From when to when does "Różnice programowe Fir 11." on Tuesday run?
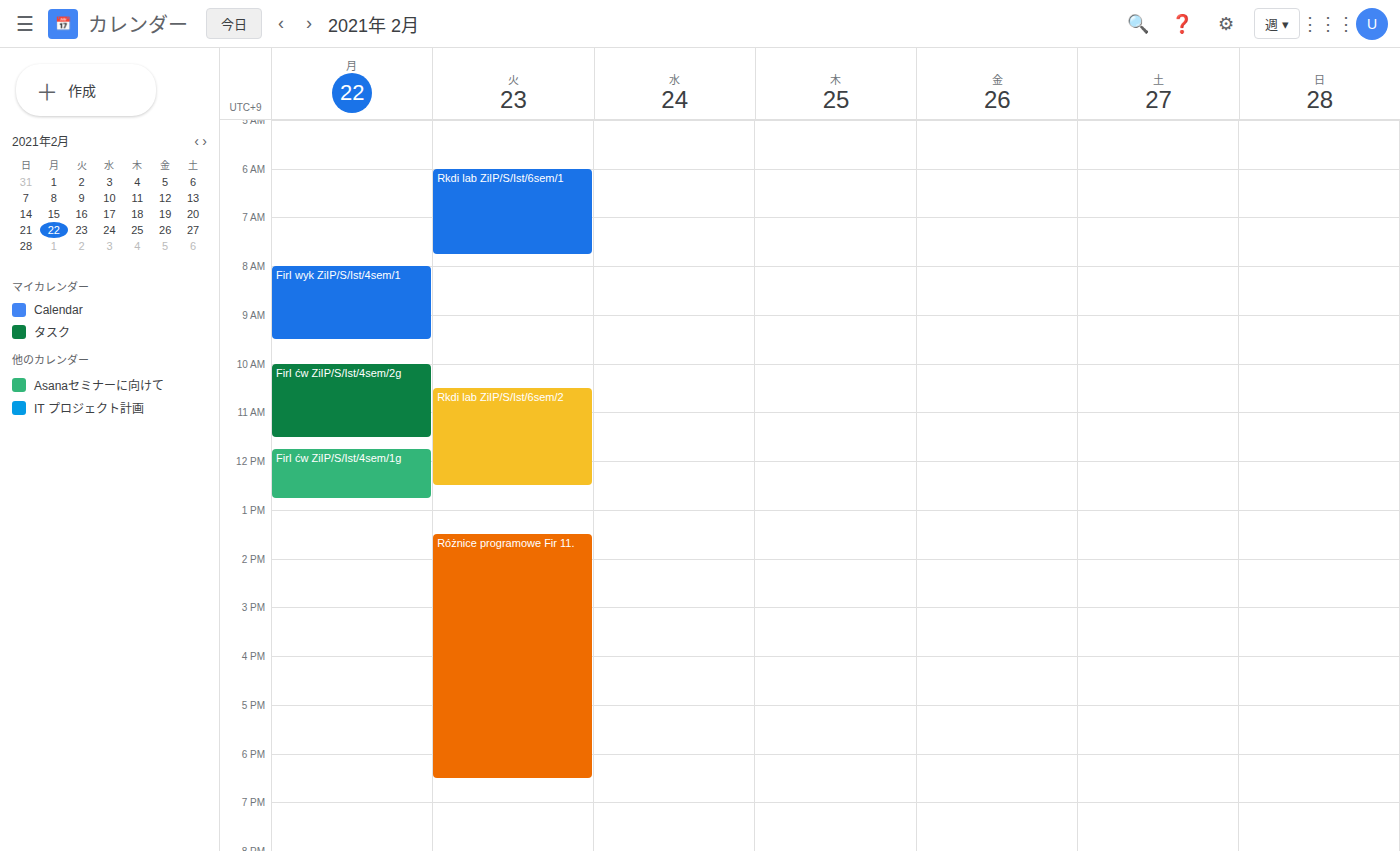
1:30 PM to 6:30 PM